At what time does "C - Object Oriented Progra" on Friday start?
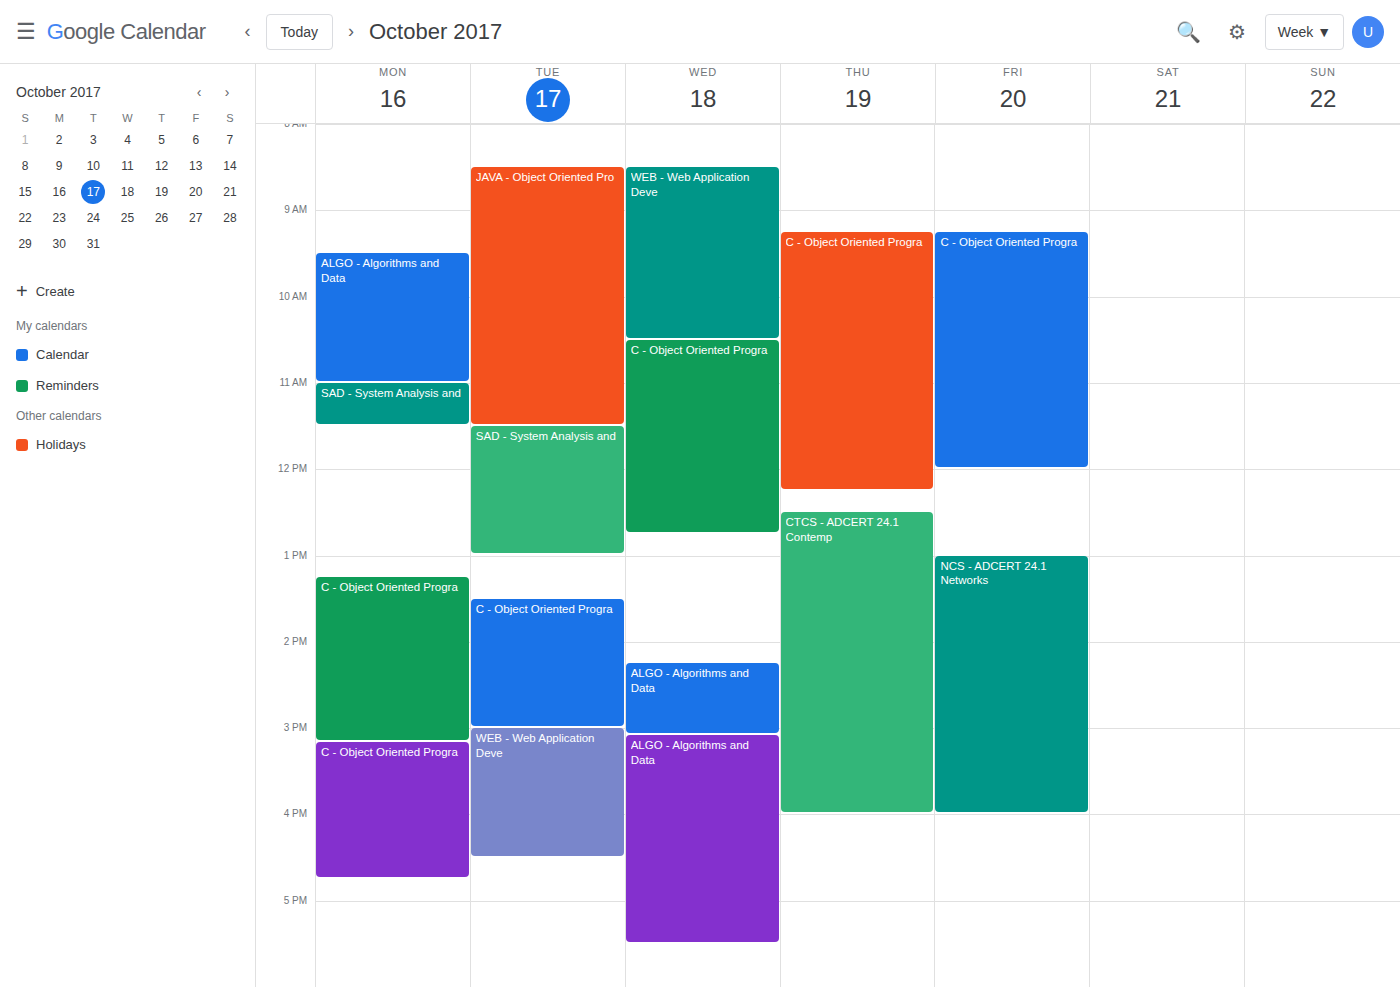
9:15 AM